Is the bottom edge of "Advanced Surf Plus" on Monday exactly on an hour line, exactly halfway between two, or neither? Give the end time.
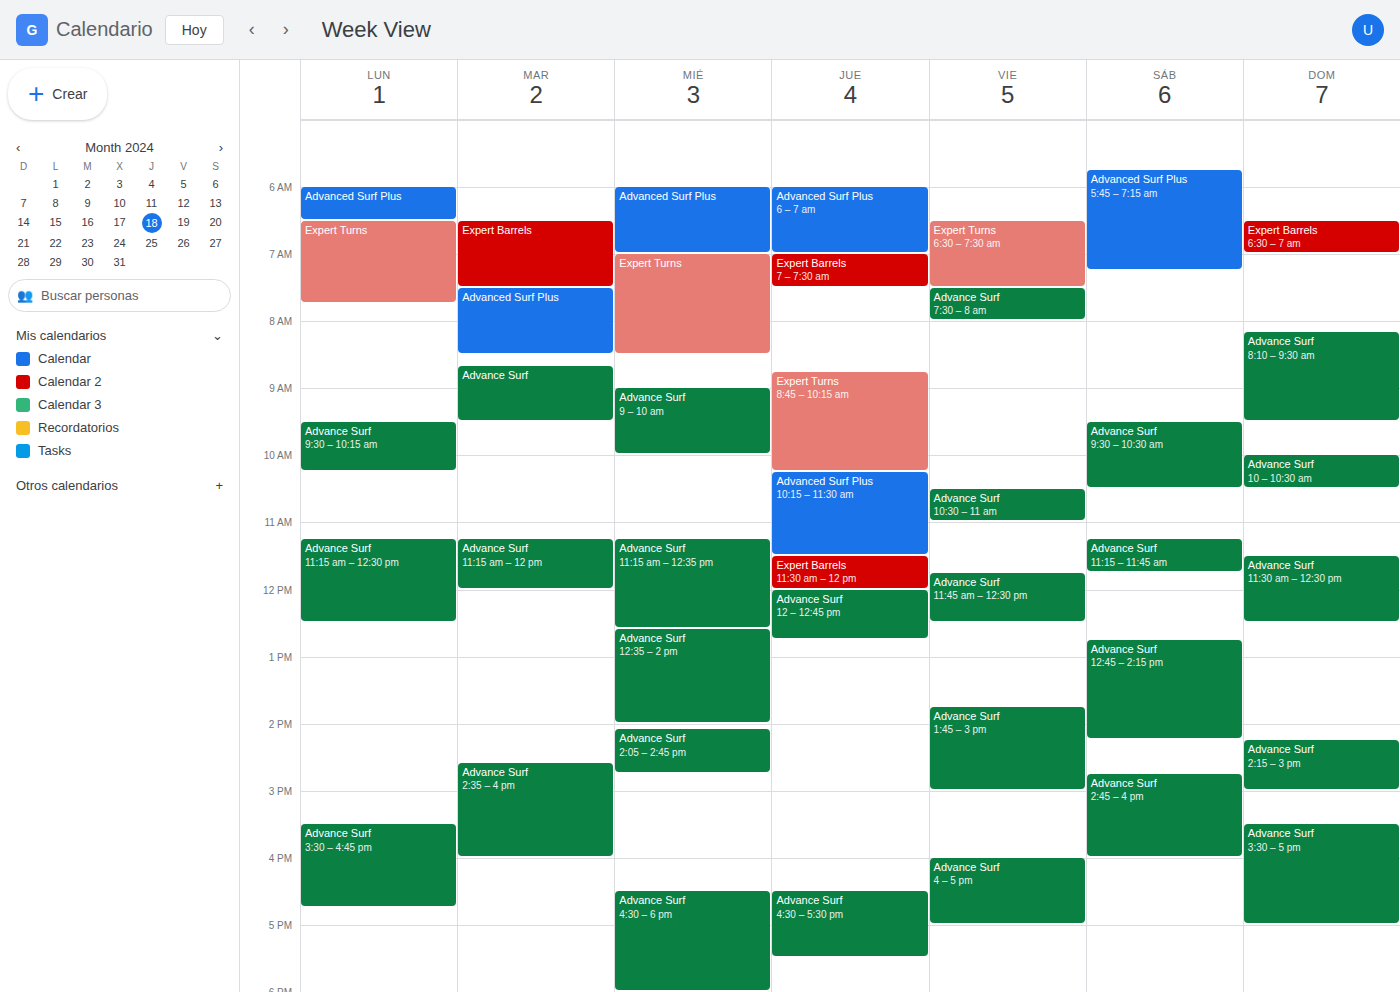
06:30 -- halfway between the 06:00 and 07:00 lines.